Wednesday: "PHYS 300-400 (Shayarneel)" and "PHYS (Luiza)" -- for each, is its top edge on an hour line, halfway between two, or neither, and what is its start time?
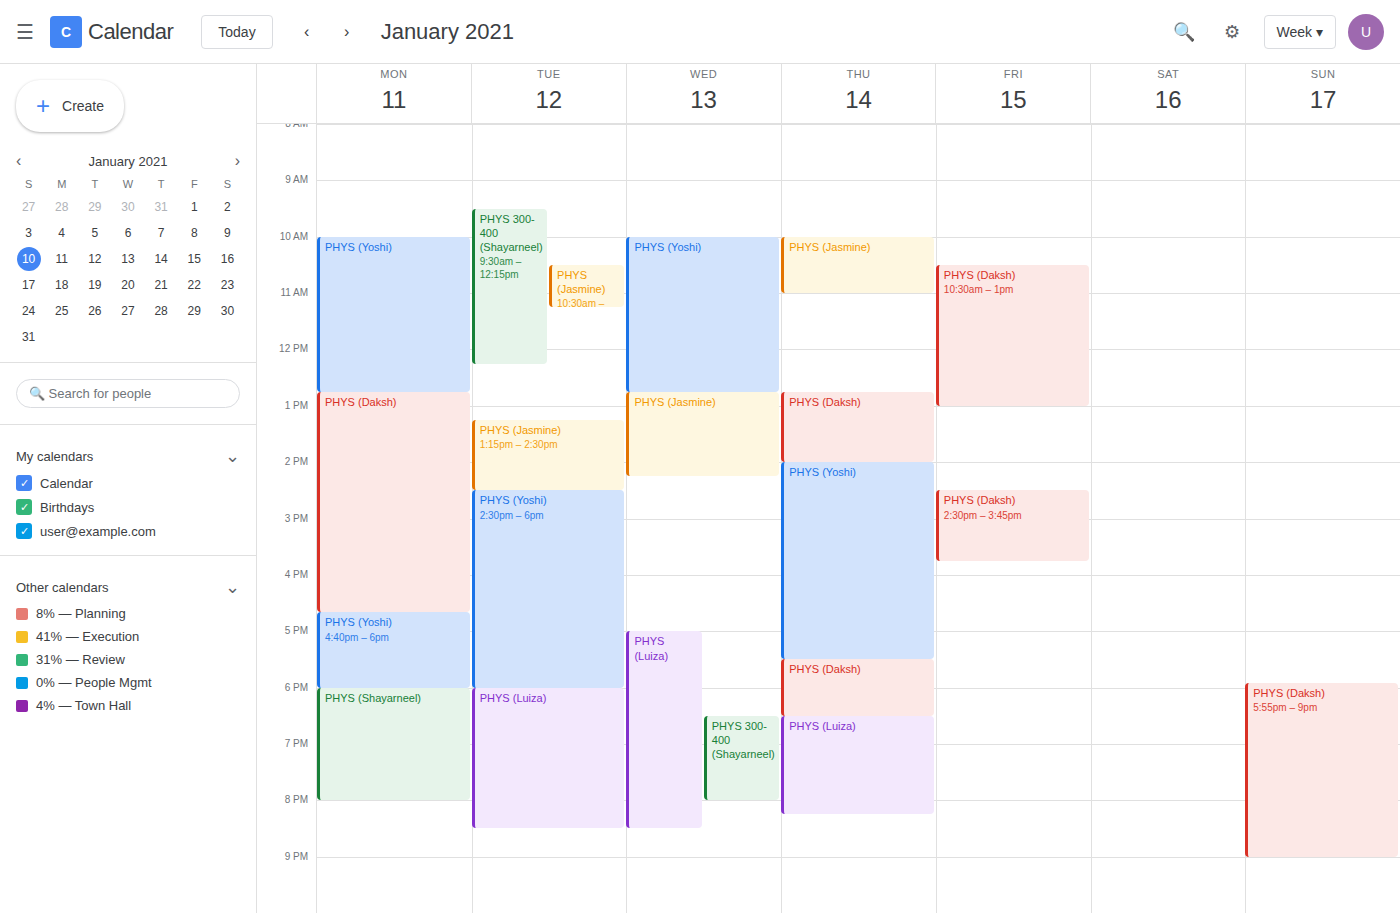
"PHYS 300-400 (Shayarneel)": 6:30 PM, halfway between the 6 PM and 7 PM lines. "PHYS (Luiza)": 5:00 PM, exactly on the 5 PM line.